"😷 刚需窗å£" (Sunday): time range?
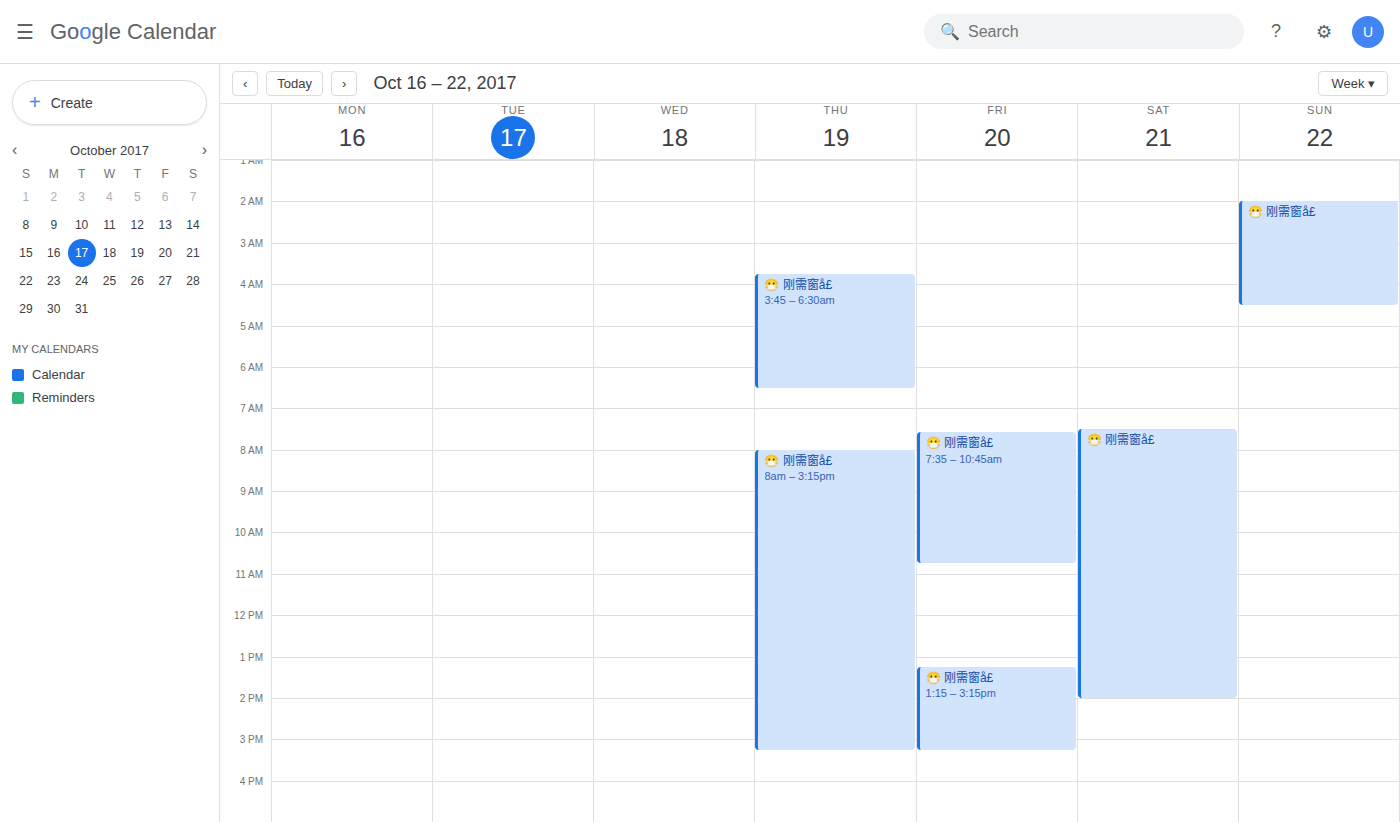
2:00 AM to 4:30 AM